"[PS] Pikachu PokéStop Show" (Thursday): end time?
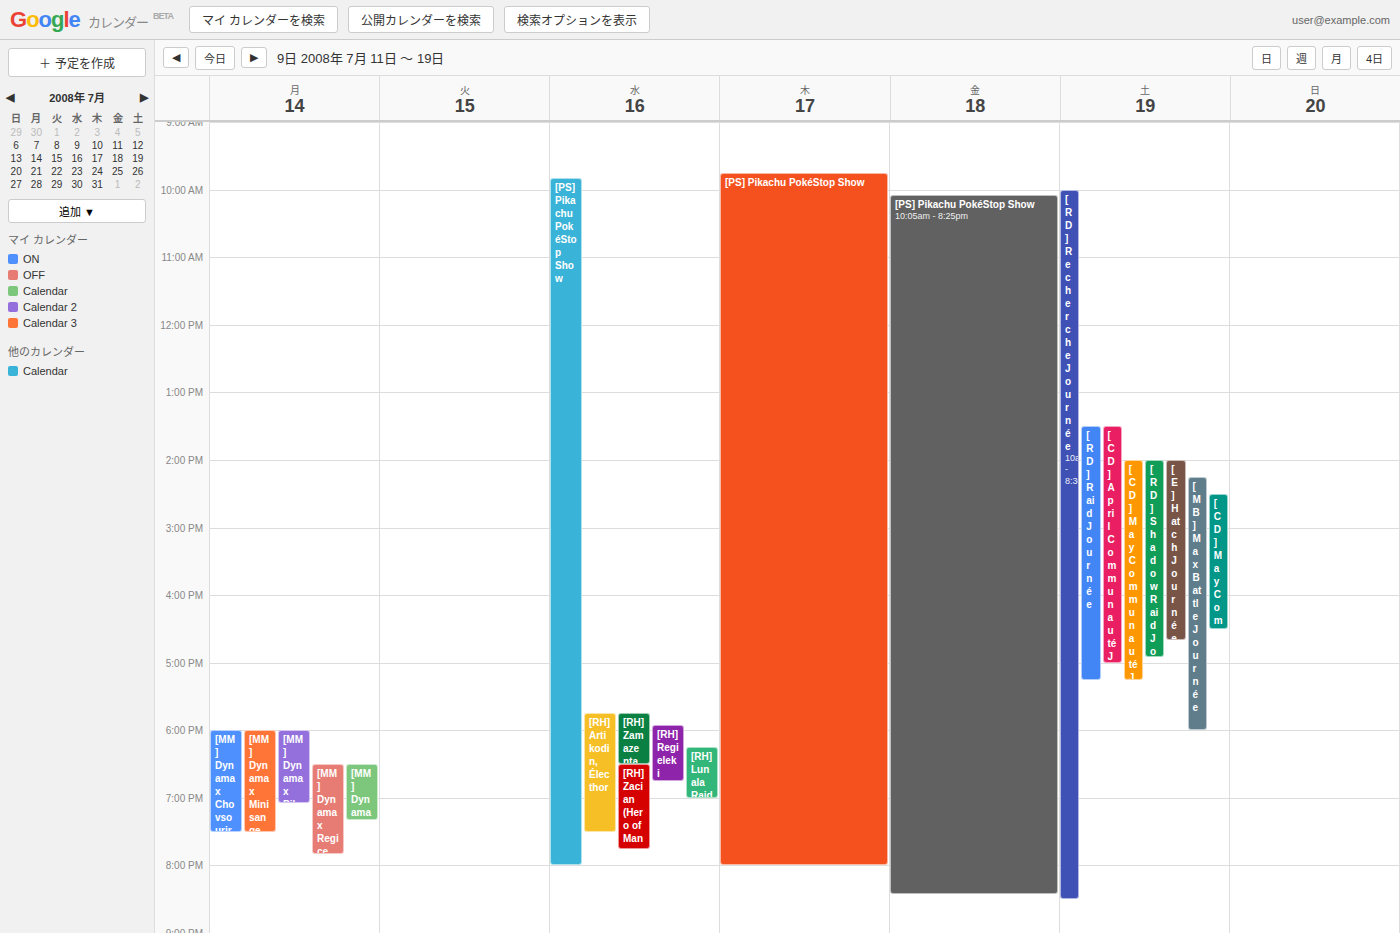
8:00 PM